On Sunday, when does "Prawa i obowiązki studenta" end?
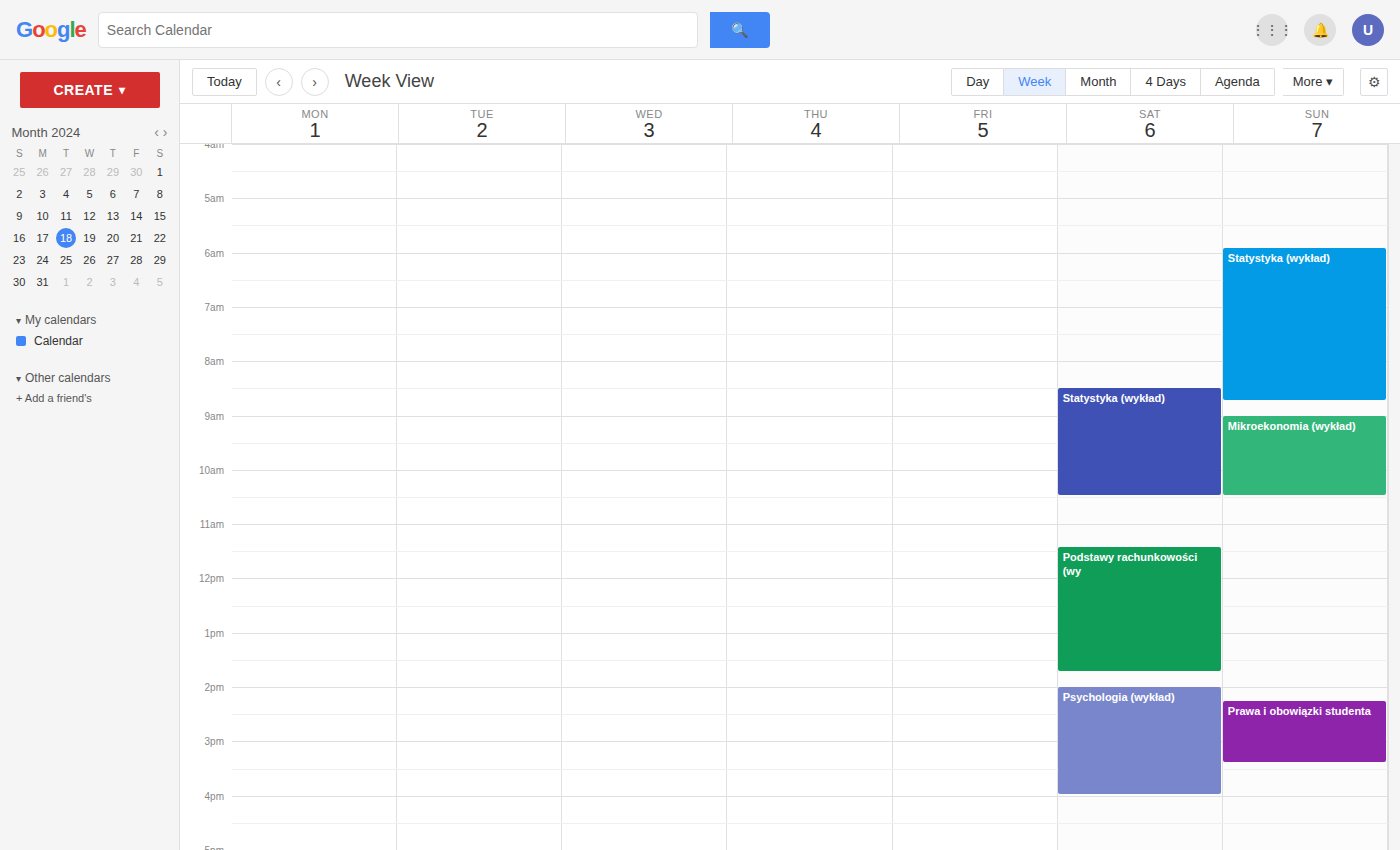
3:25 PM